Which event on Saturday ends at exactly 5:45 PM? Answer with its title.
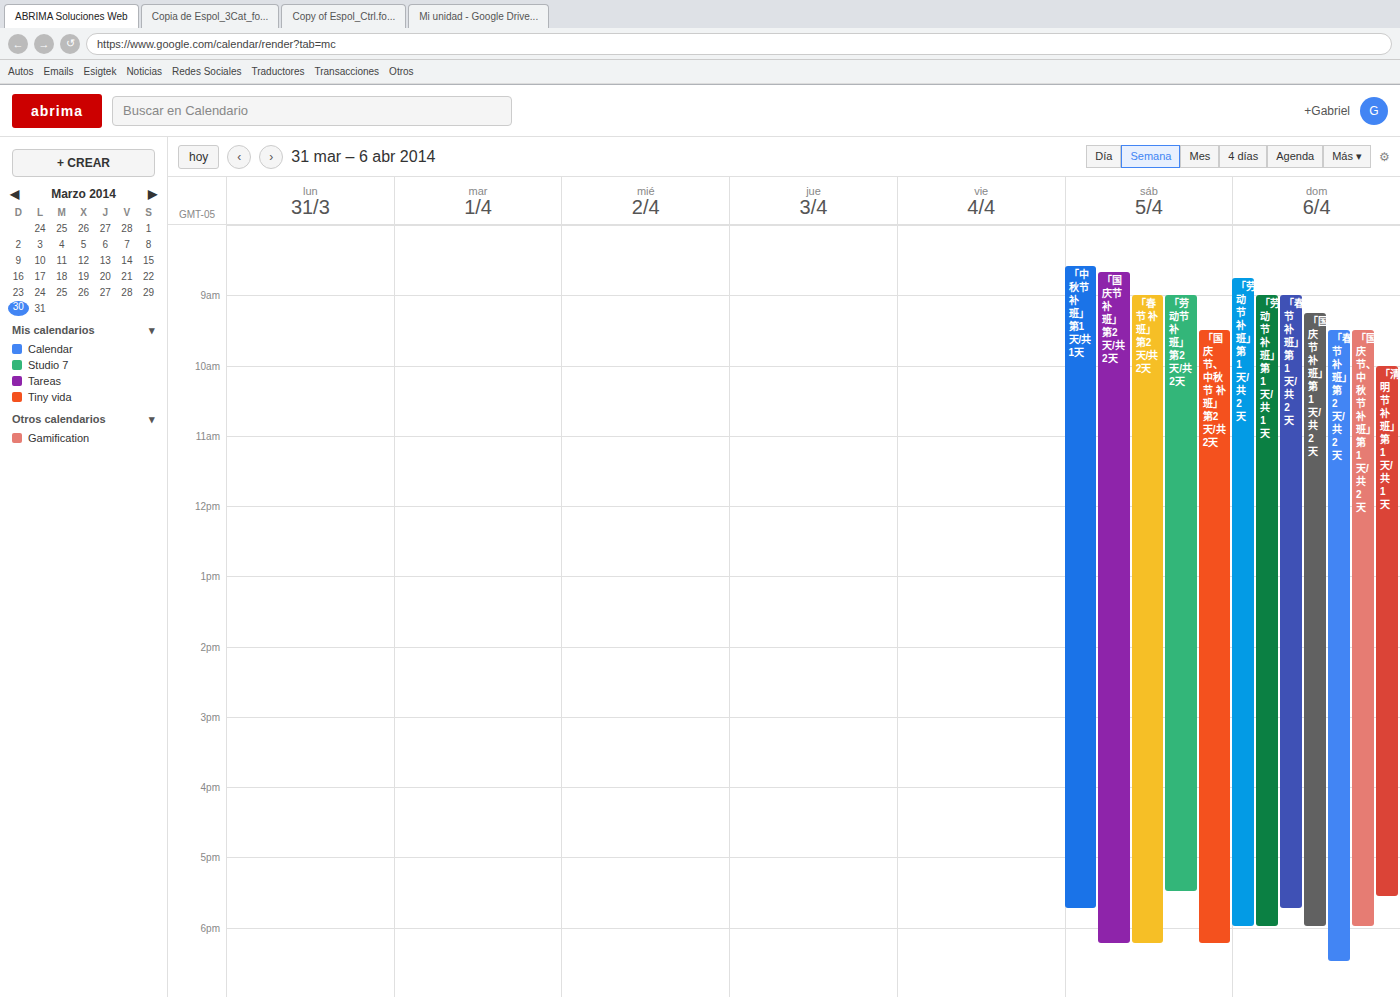
"「中秋节 补班」 第1天/共1天"